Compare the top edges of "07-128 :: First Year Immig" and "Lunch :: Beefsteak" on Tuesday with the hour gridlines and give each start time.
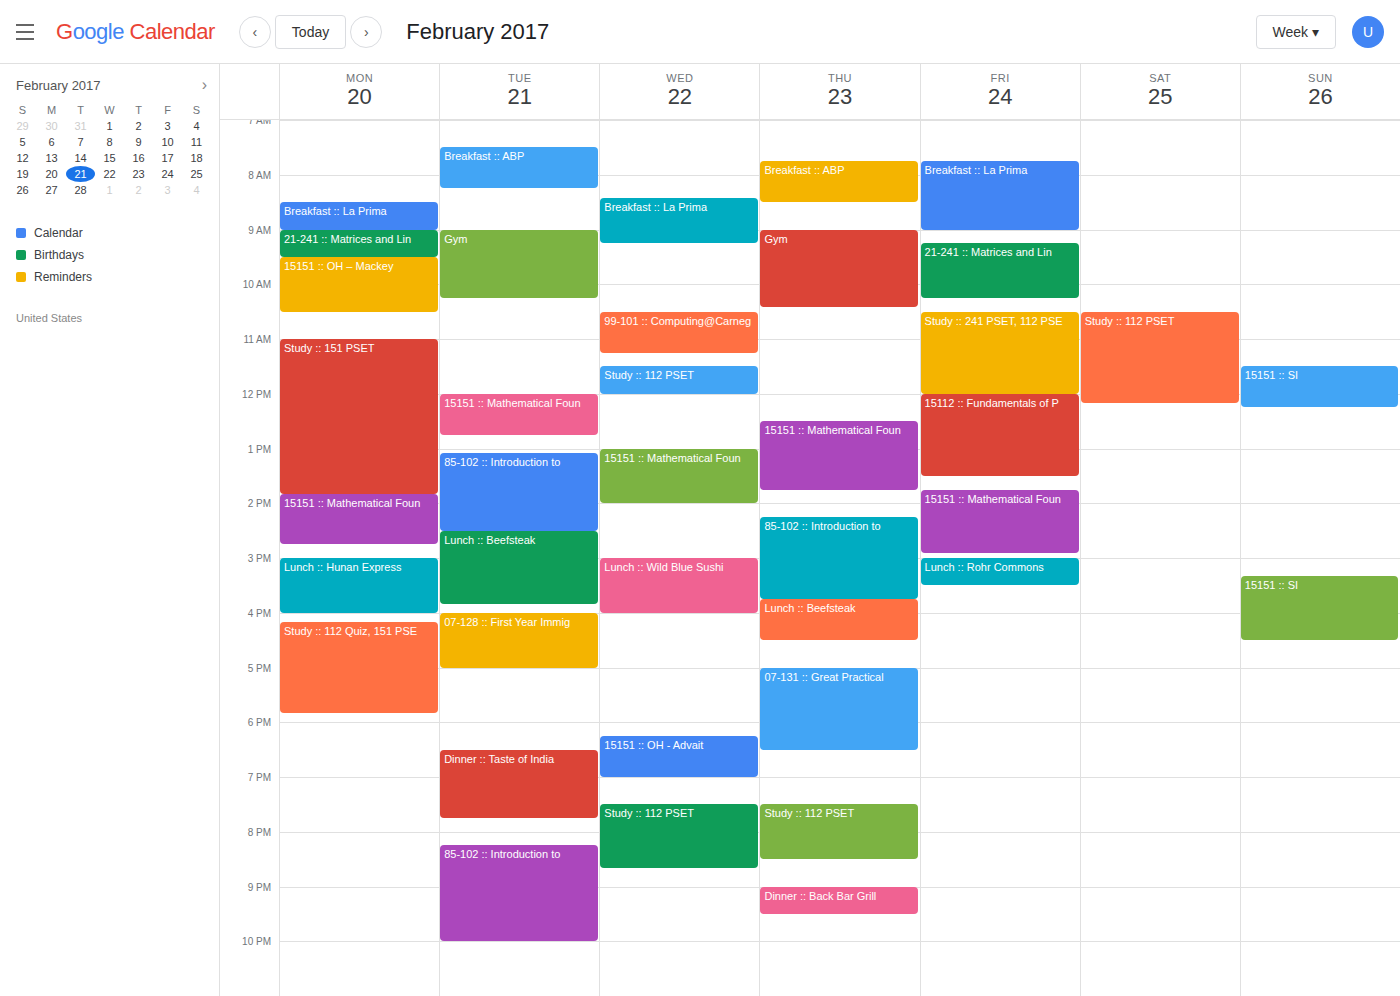
"07-128 :: First Year Immig": 4:00 PM, exactly on the 4 PM line. "Lunch :: Beefsteak": 2:30 PM, halfway between the 2 PM and 3 PM lines.